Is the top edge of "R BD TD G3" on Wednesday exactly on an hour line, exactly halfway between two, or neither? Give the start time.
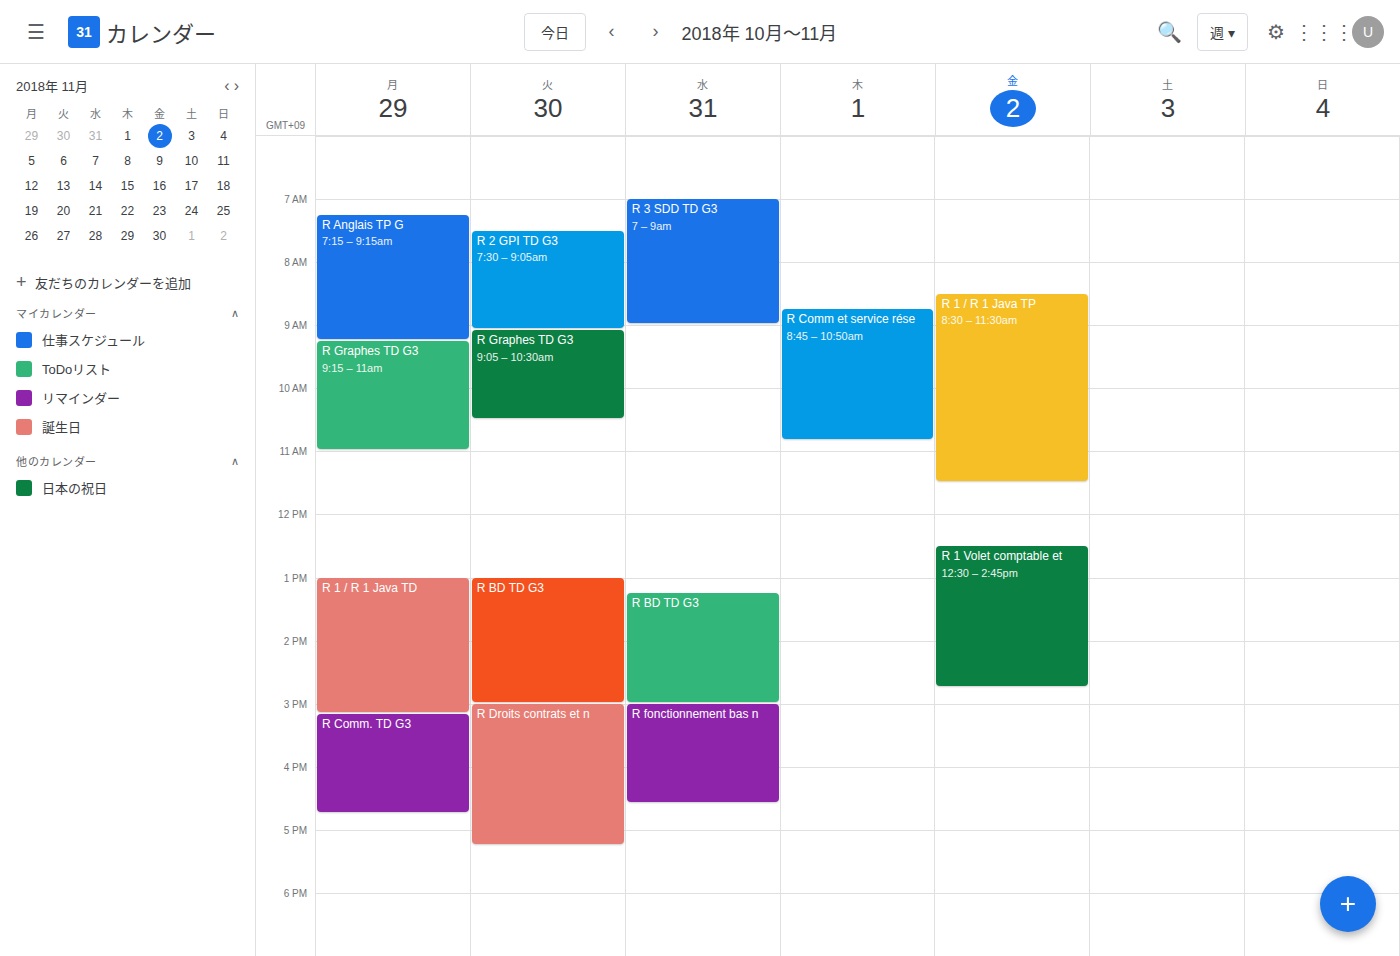
1:15 PM -- neither: a quarter of the way from the 1 PM line to the 2 PM line.